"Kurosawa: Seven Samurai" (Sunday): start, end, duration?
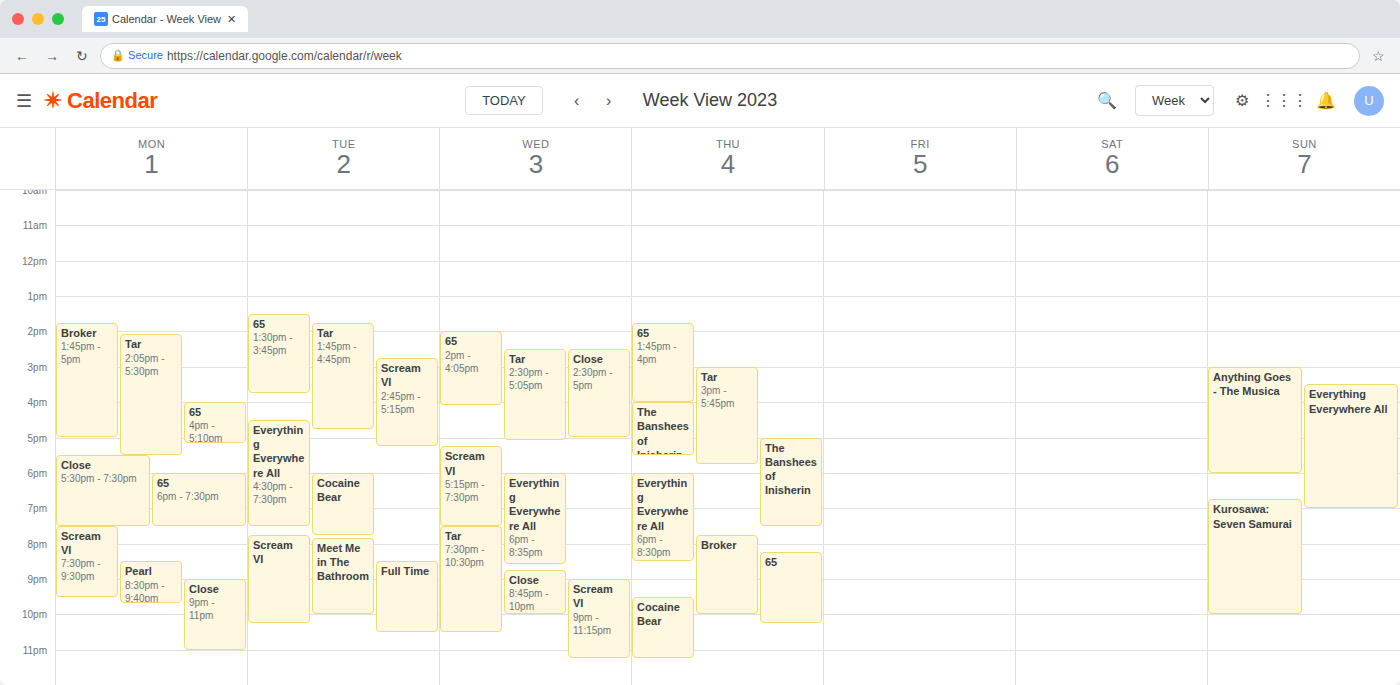
18:45 to 22:00, 3 hours 15 minutes